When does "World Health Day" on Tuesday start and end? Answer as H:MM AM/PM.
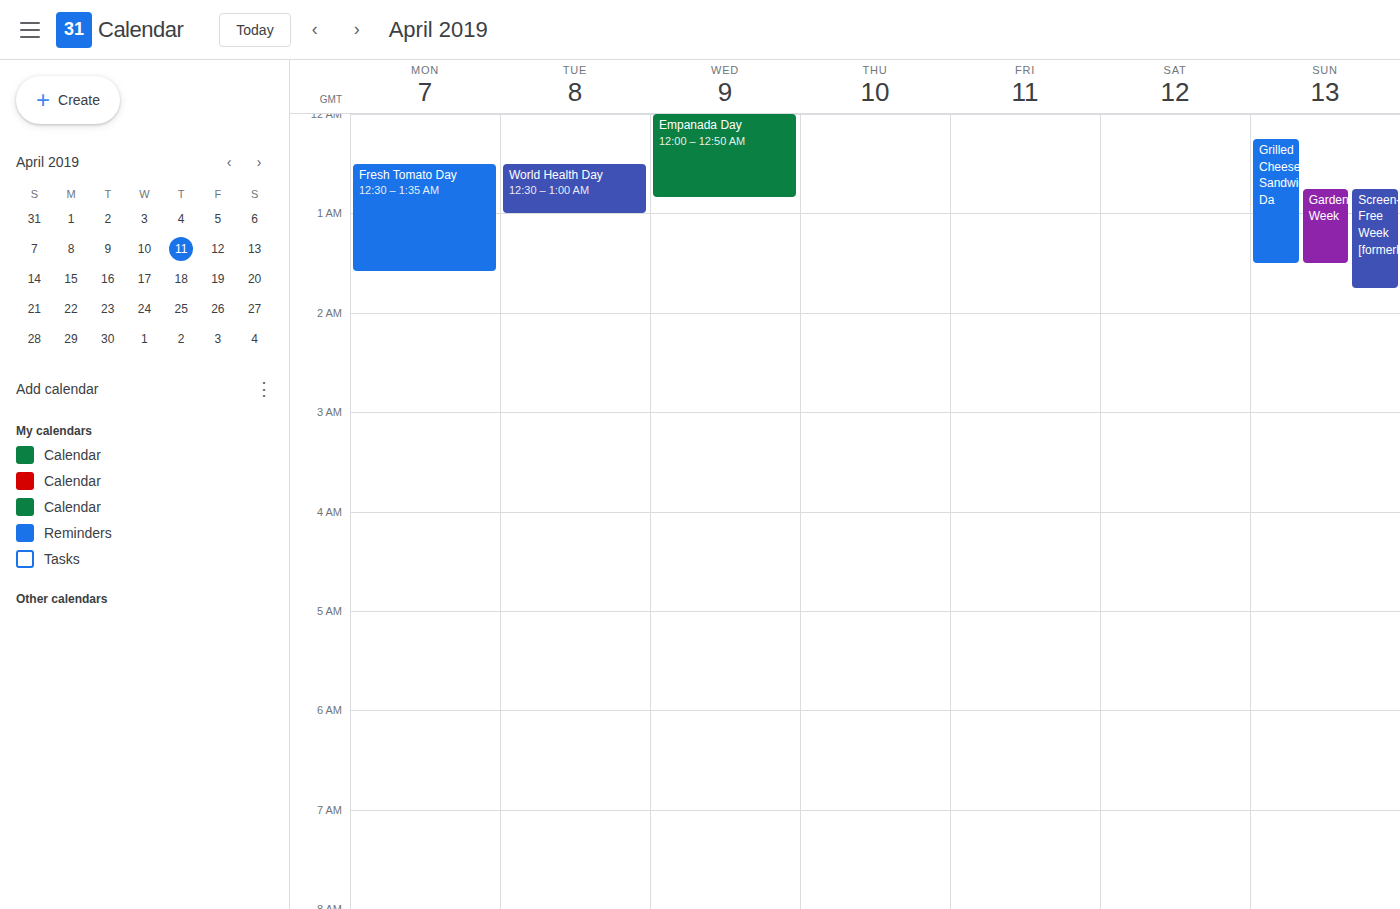
12:30 AM to 1:00 AM